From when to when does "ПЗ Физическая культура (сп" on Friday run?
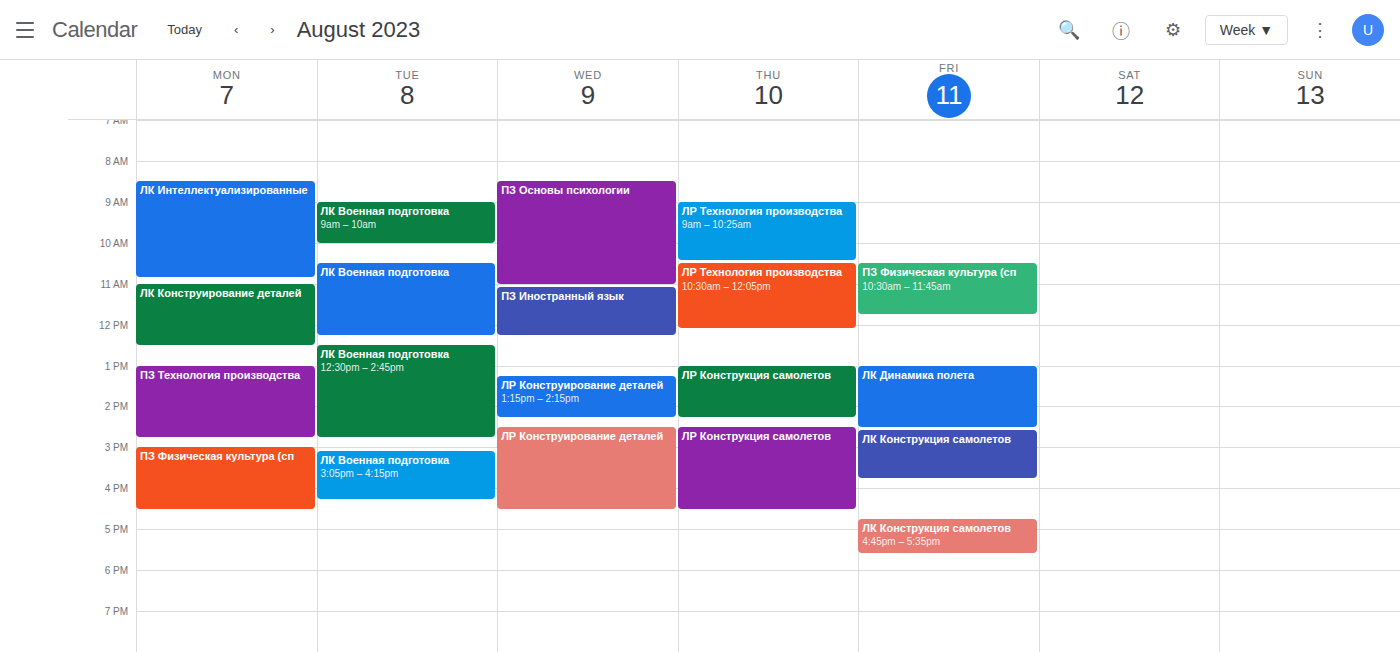
10:30 AM to 11:45 AM